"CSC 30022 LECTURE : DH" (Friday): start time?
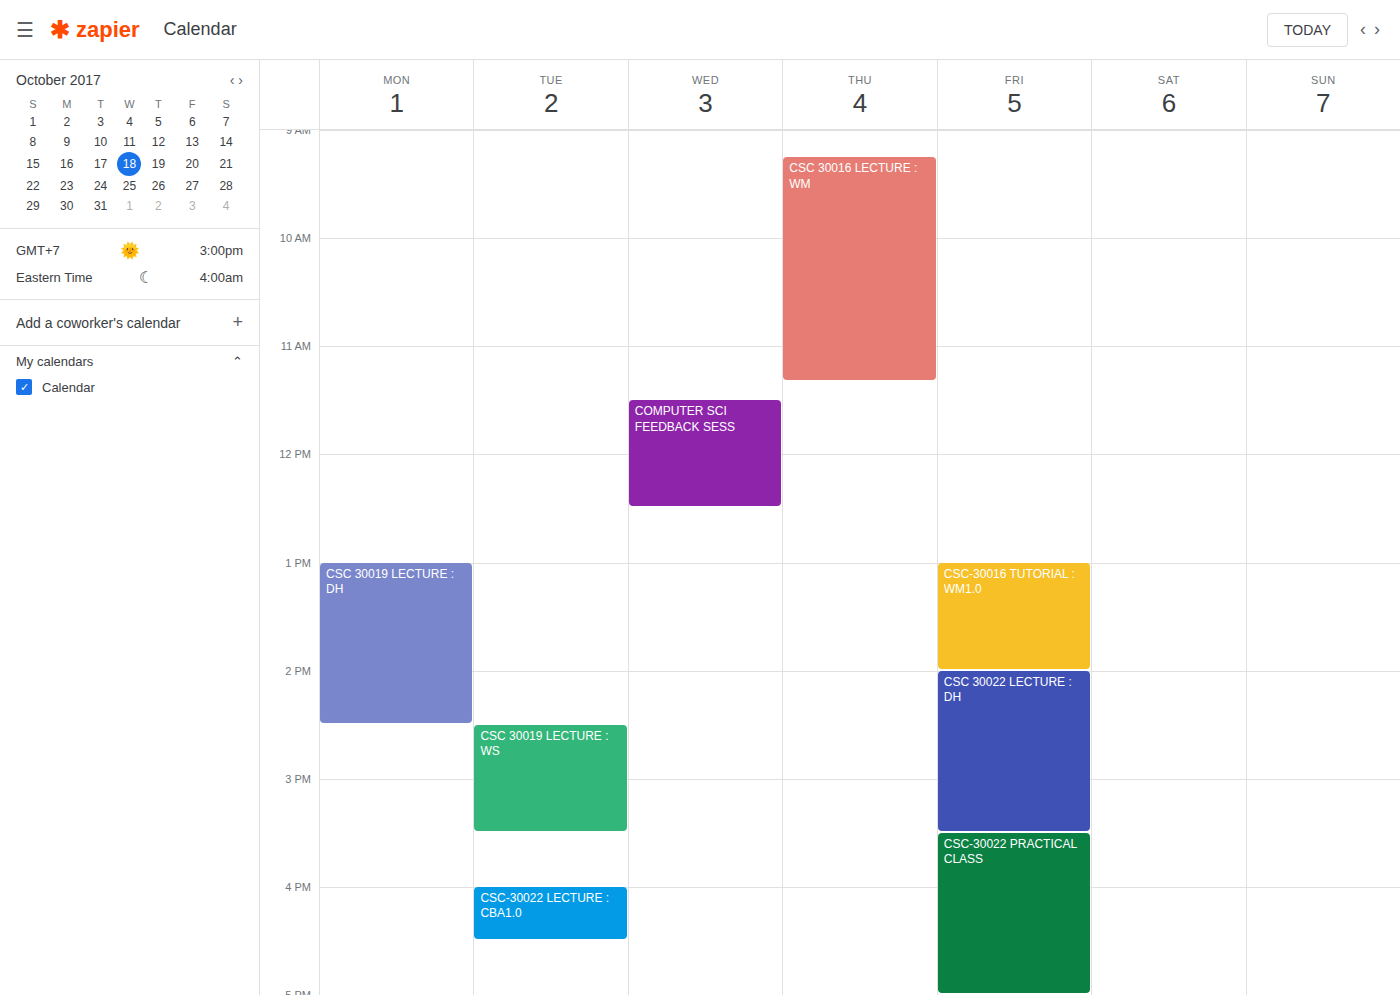
2:00 PM